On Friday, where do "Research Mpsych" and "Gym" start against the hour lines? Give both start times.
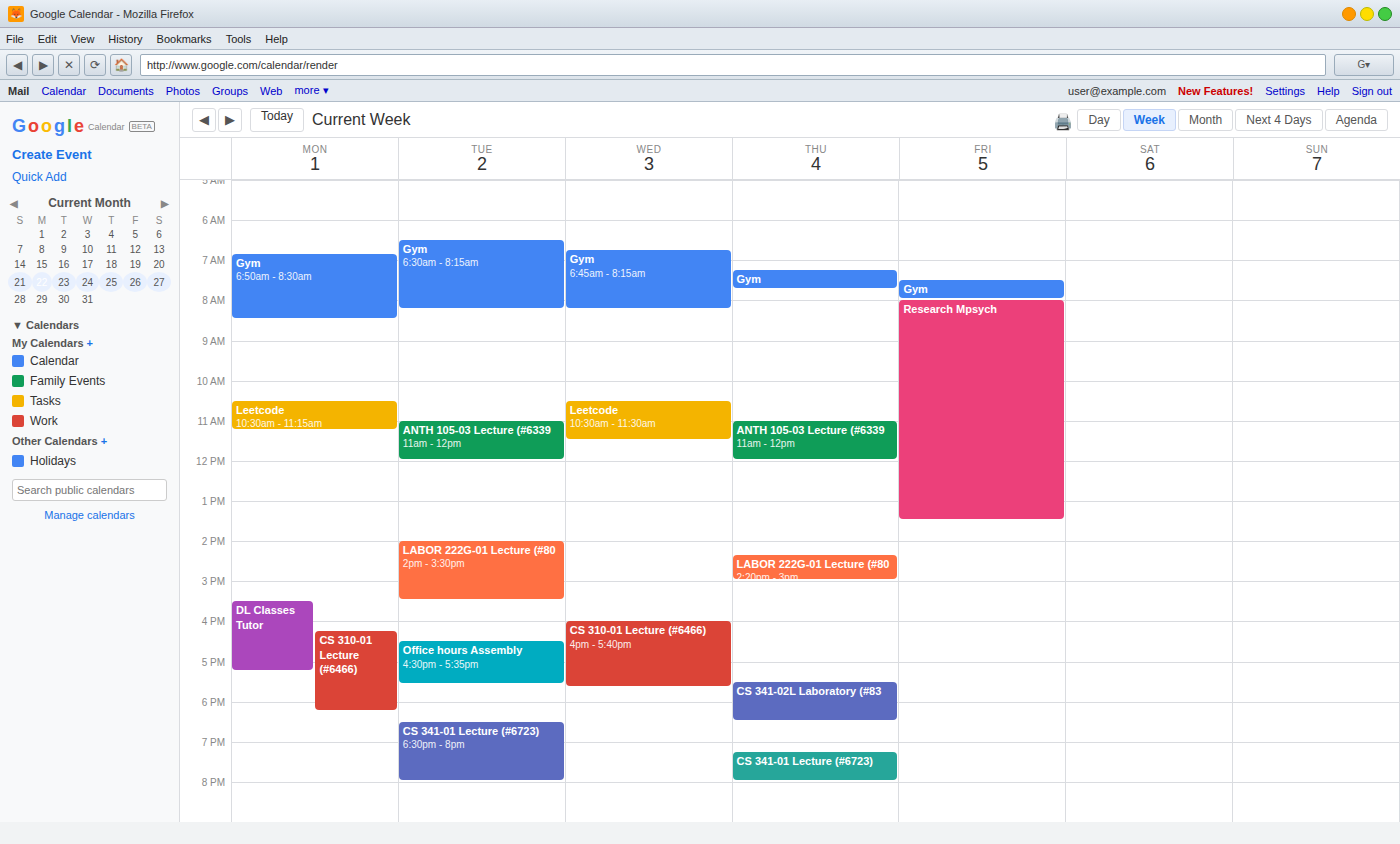
"Research Mpsych": 8:00 AM, exactly on the 8 AM line. "Gym": 7:30 AM, halfway between the 7 AM and 8 AM lines.